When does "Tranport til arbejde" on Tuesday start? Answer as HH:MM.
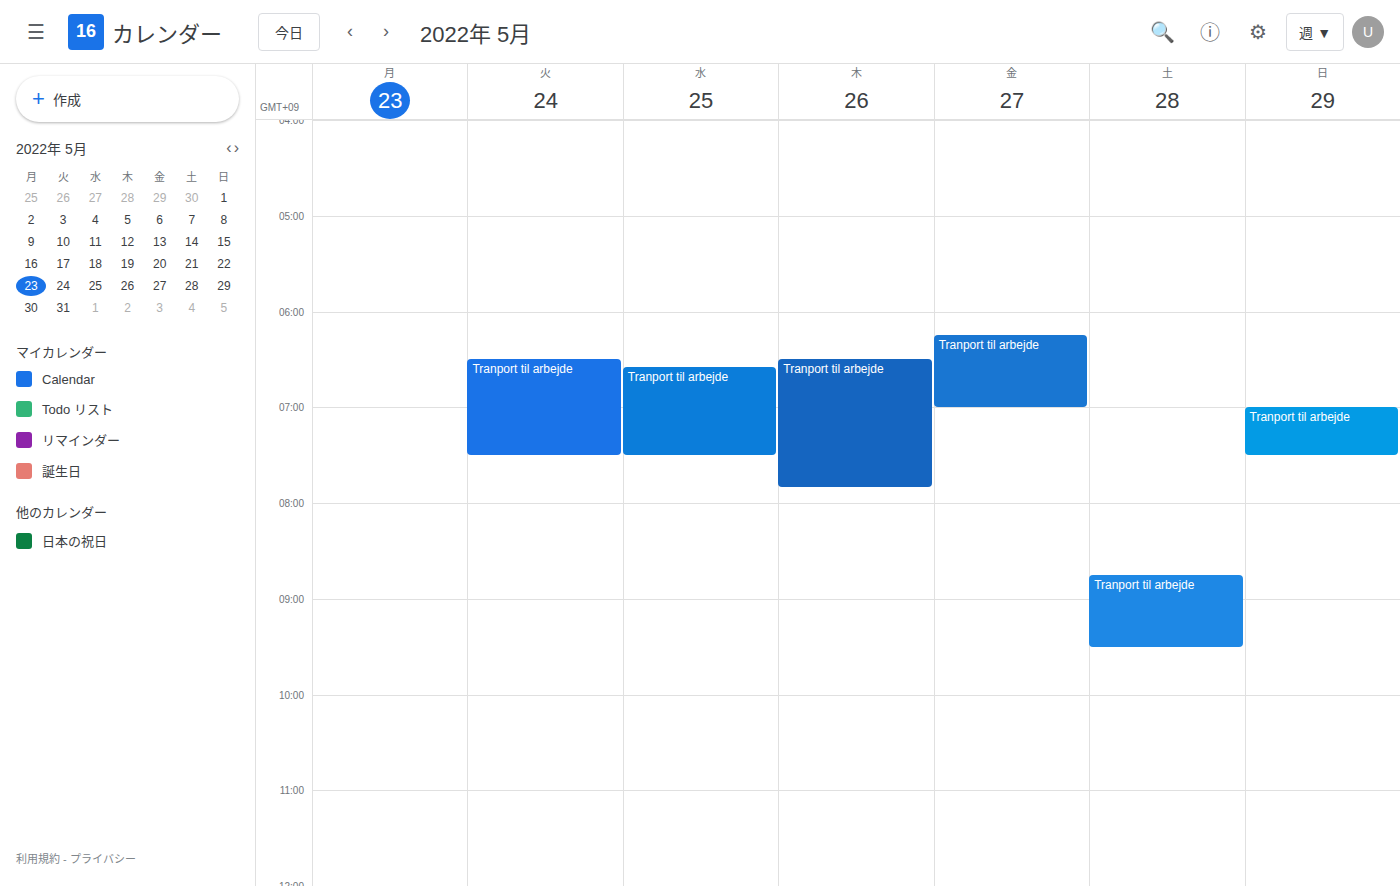
06:30